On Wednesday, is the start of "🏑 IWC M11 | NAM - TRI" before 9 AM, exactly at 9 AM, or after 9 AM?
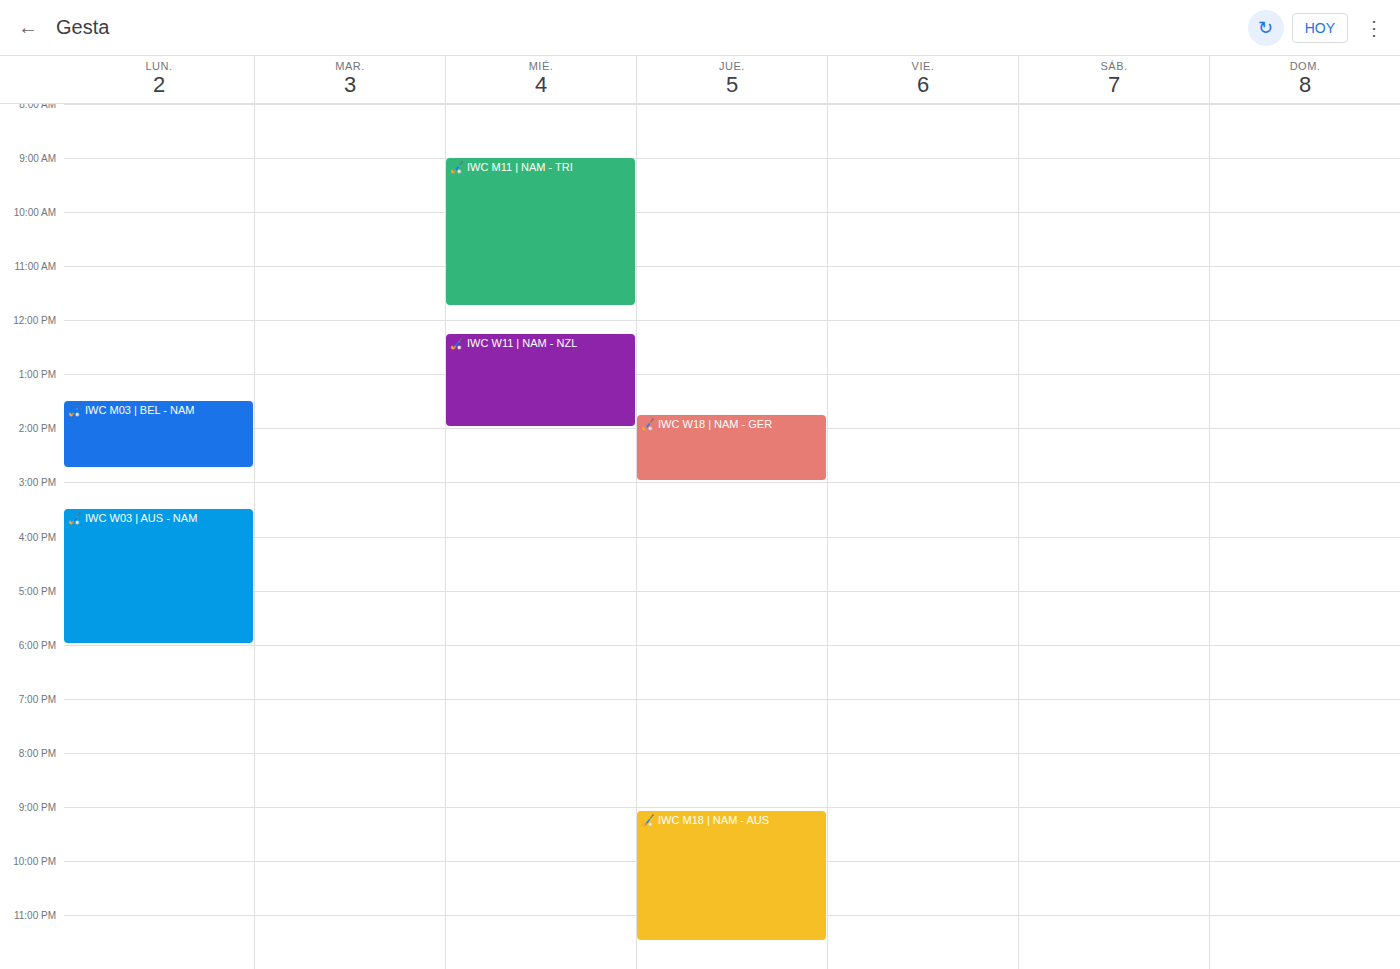
9:00 AM -- exactly at 9 AM, on the 9 AM line.